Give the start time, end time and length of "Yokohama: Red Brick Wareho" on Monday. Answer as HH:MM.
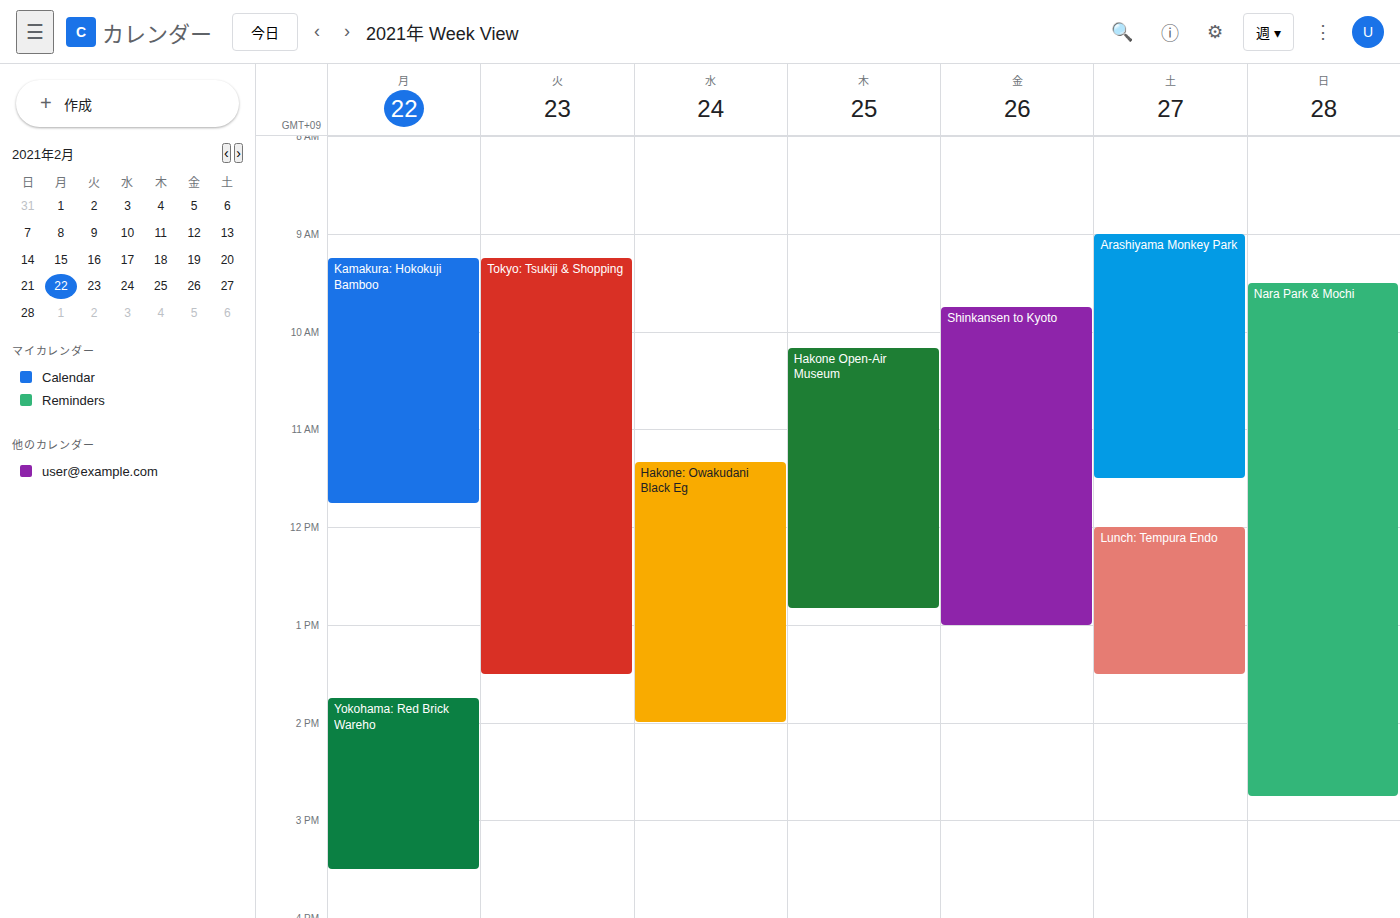
13:45 to 15:30, 1 hour 45 minutes